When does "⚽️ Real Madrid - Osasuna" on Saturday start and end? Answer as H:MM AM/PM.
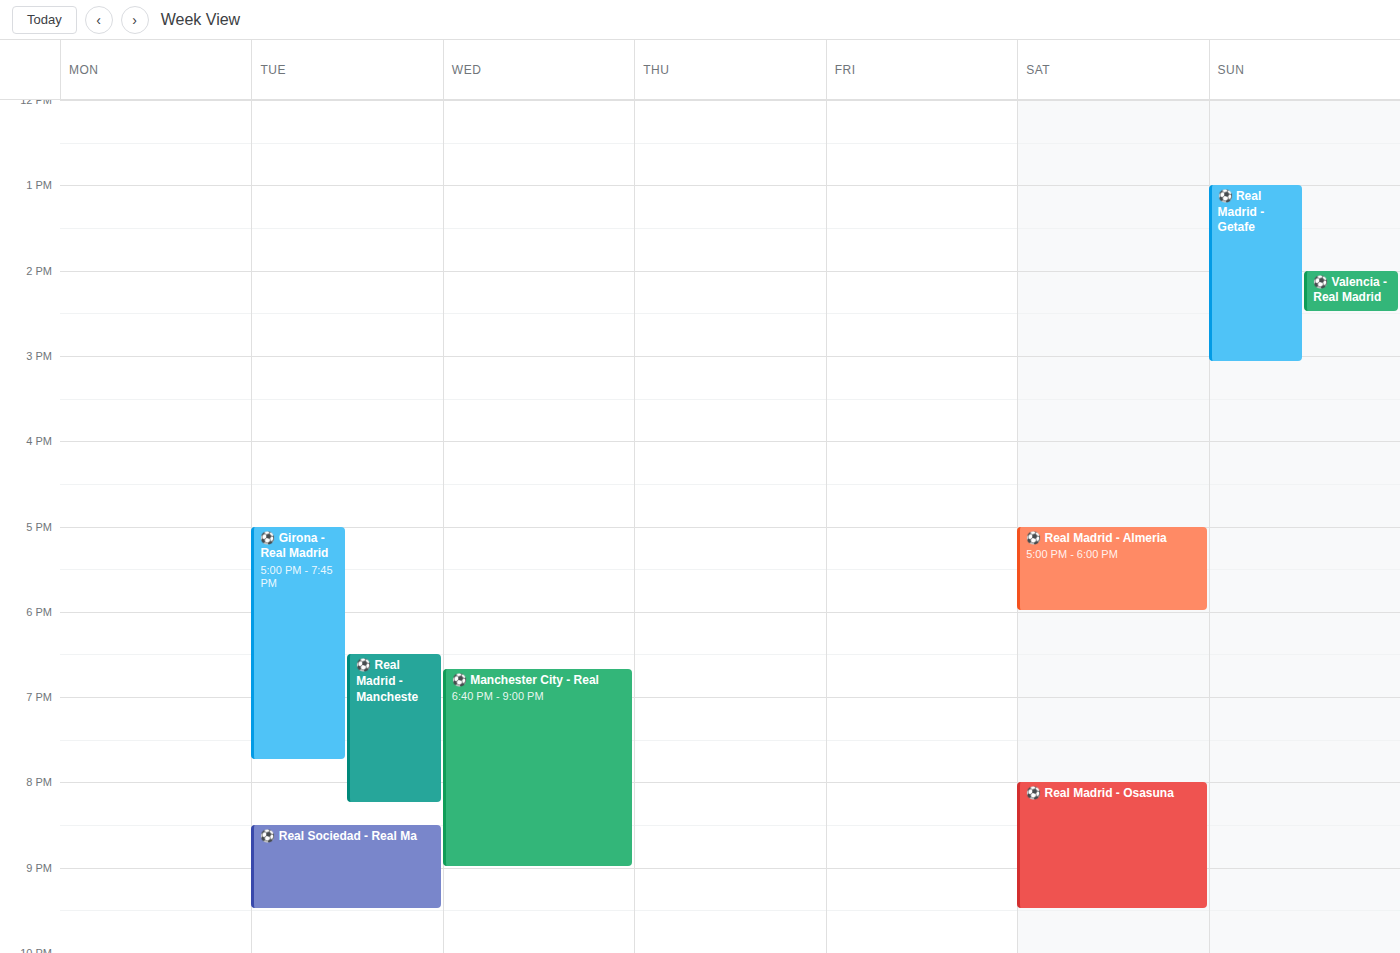
8:00 PM to 9:30 PM